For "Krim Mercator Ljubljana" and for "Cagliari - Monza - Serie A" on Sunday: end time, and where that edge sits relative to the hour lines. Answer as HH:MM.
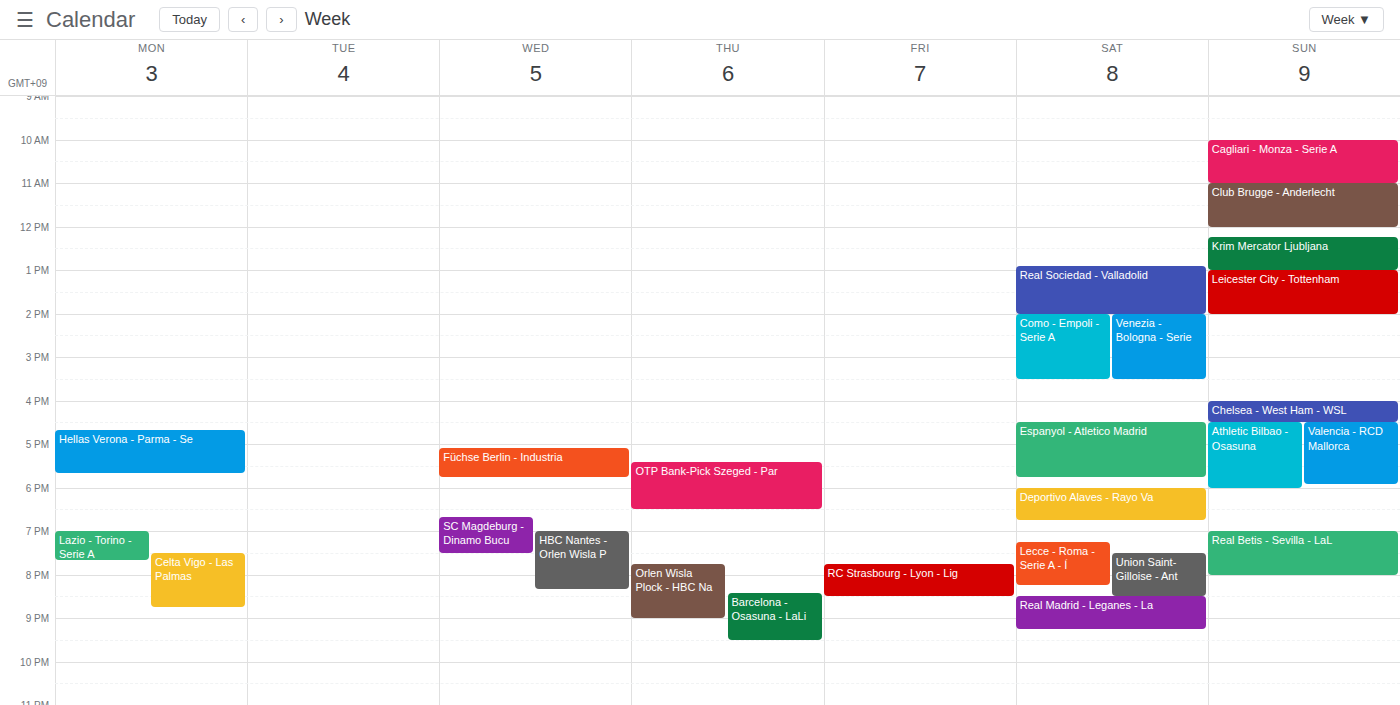
"Krim Mercator Ljubljana": 13:00, exactly on the 13:00 line. "Cagliari - Monza - Serie A": 11:00, exactly on the 11:00 line.